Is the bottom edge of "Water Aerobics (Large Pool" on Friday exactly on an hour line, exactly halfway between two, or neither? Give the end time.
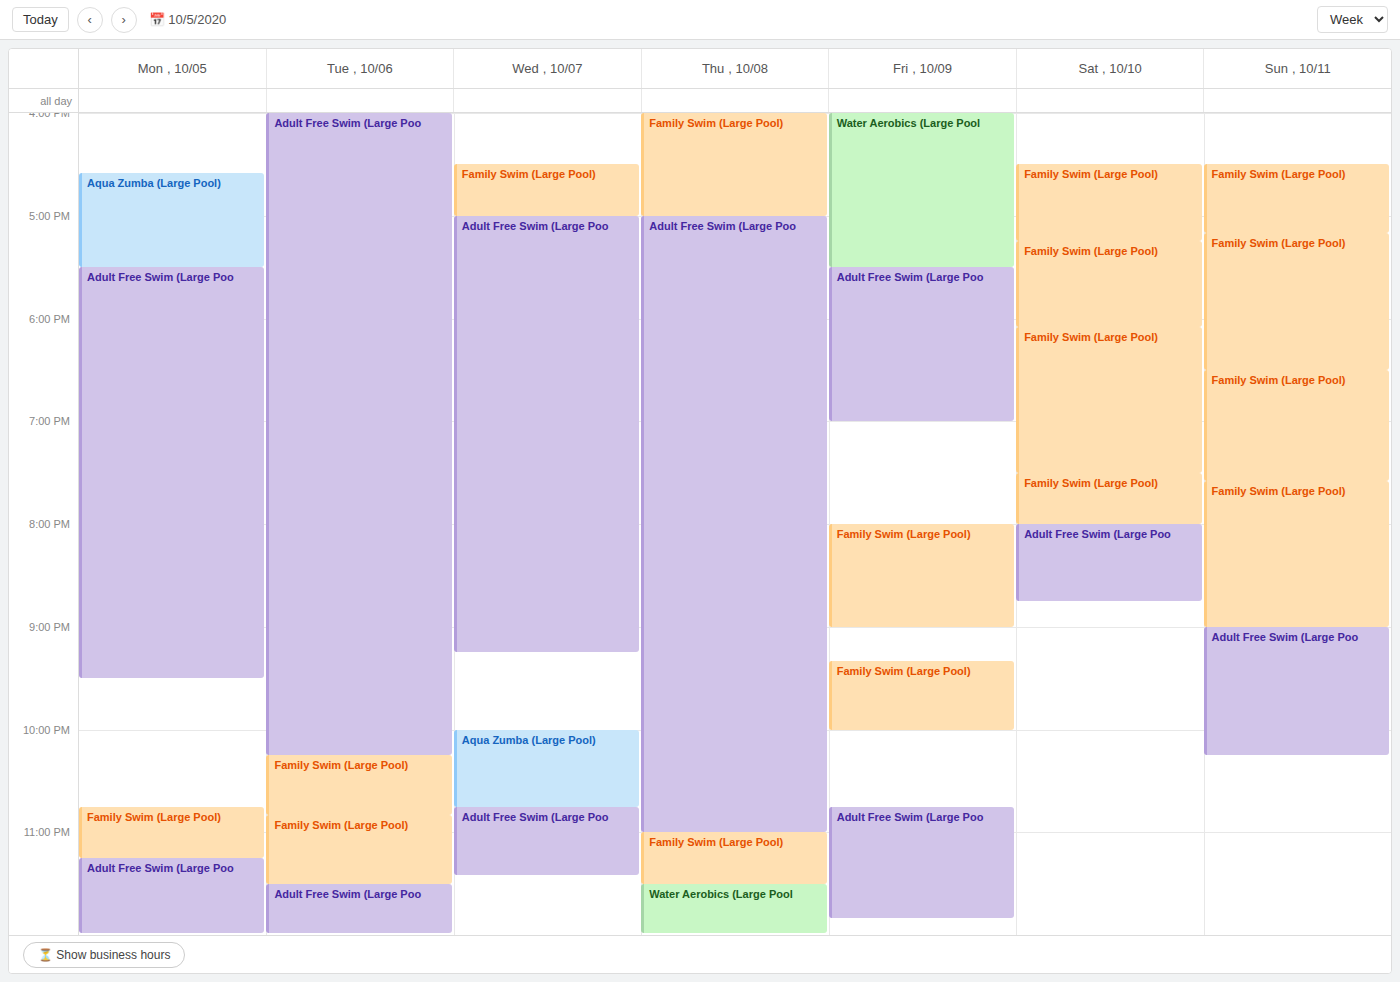
5:30 PM -- halfway between the 5 PM and 6 PM lines.